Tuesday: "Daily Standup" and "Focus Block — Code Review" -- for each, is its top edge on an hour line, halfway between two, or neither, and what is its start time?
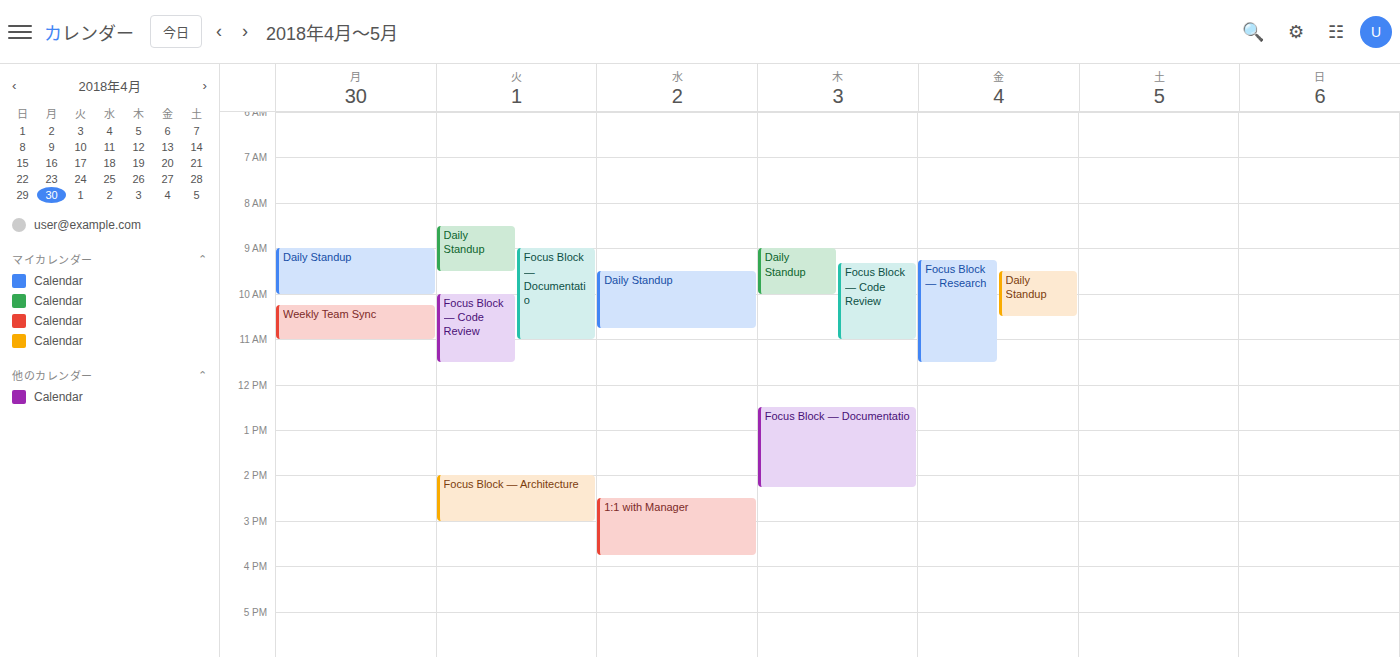
"Daily Standup": 8:30 AM, halfway between the 8 AM and 9 AM lines. "Focus Block — Code Review": 10:00 AM, exactly on the 10 AM line.